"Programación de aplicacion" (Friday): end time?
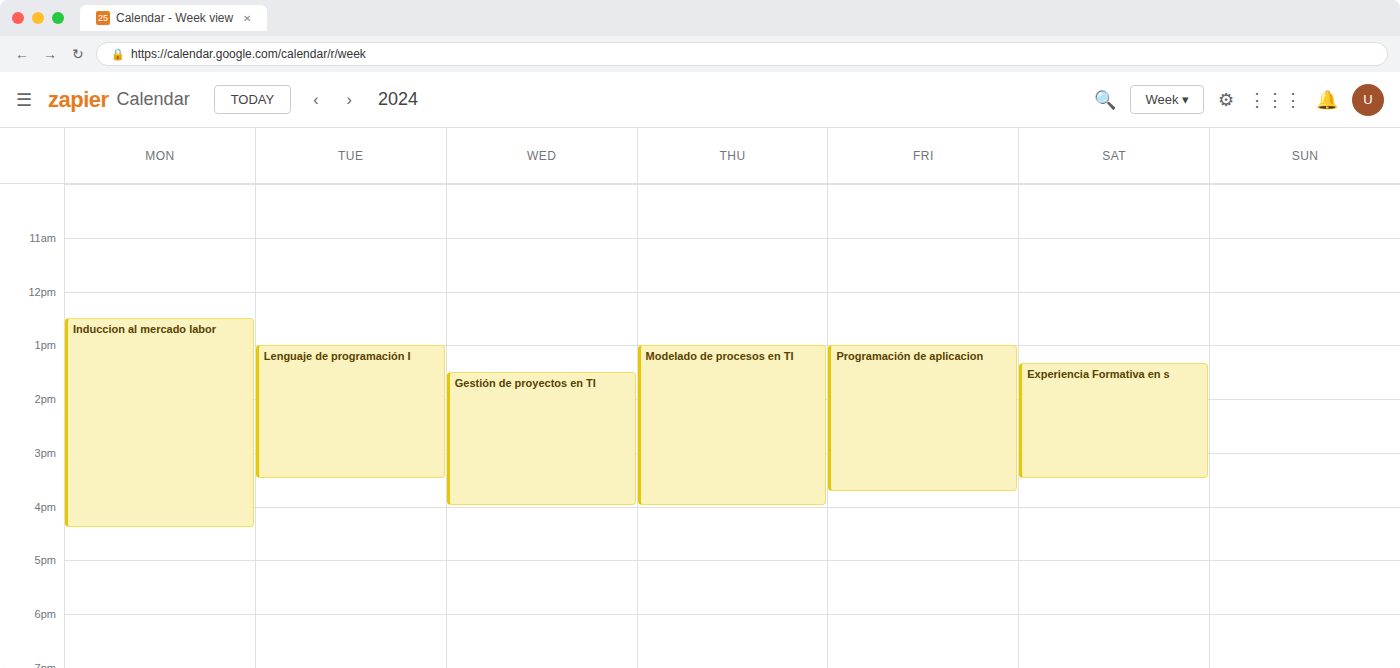
3:45 PM